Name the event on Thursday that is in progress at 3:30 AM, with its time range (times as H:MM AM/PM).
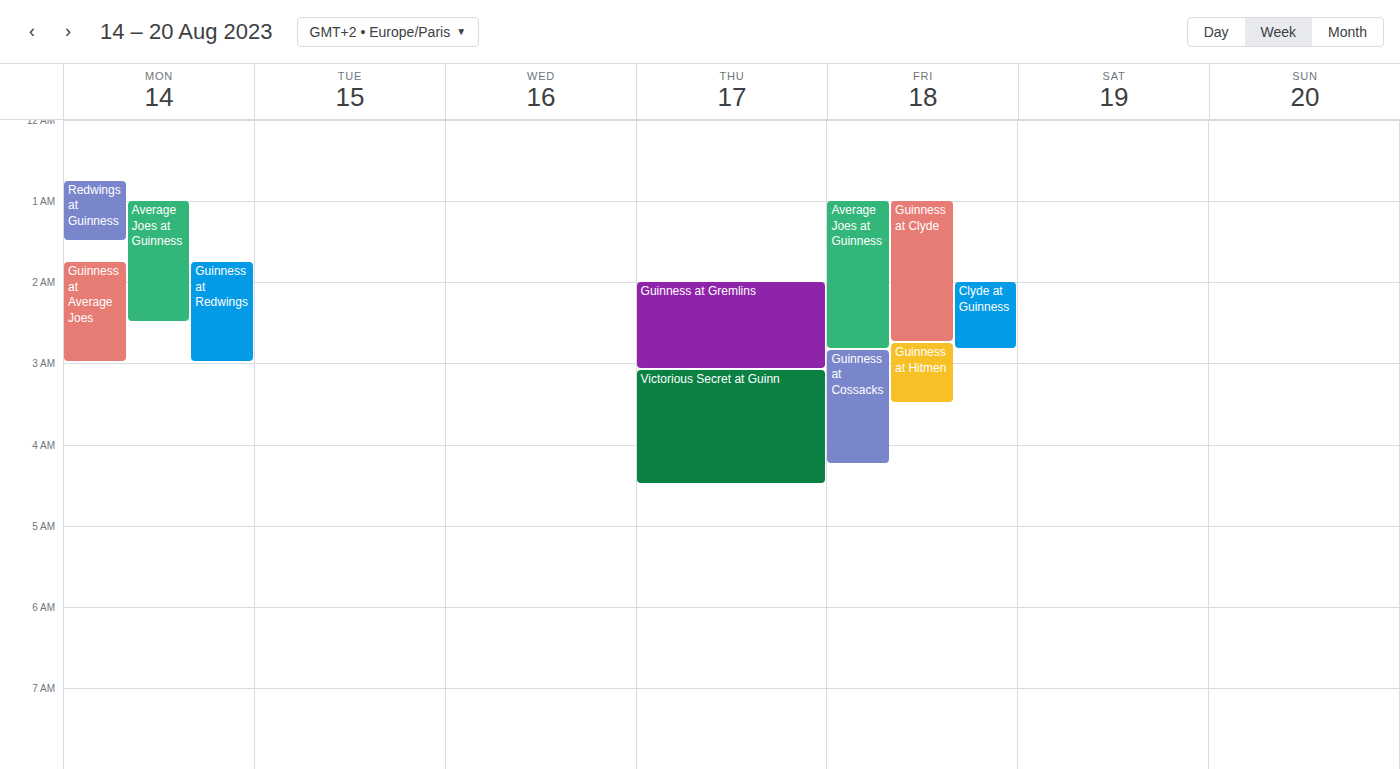
"Victorious Secret at Guinn", 3:05 AM to 4:30 AM